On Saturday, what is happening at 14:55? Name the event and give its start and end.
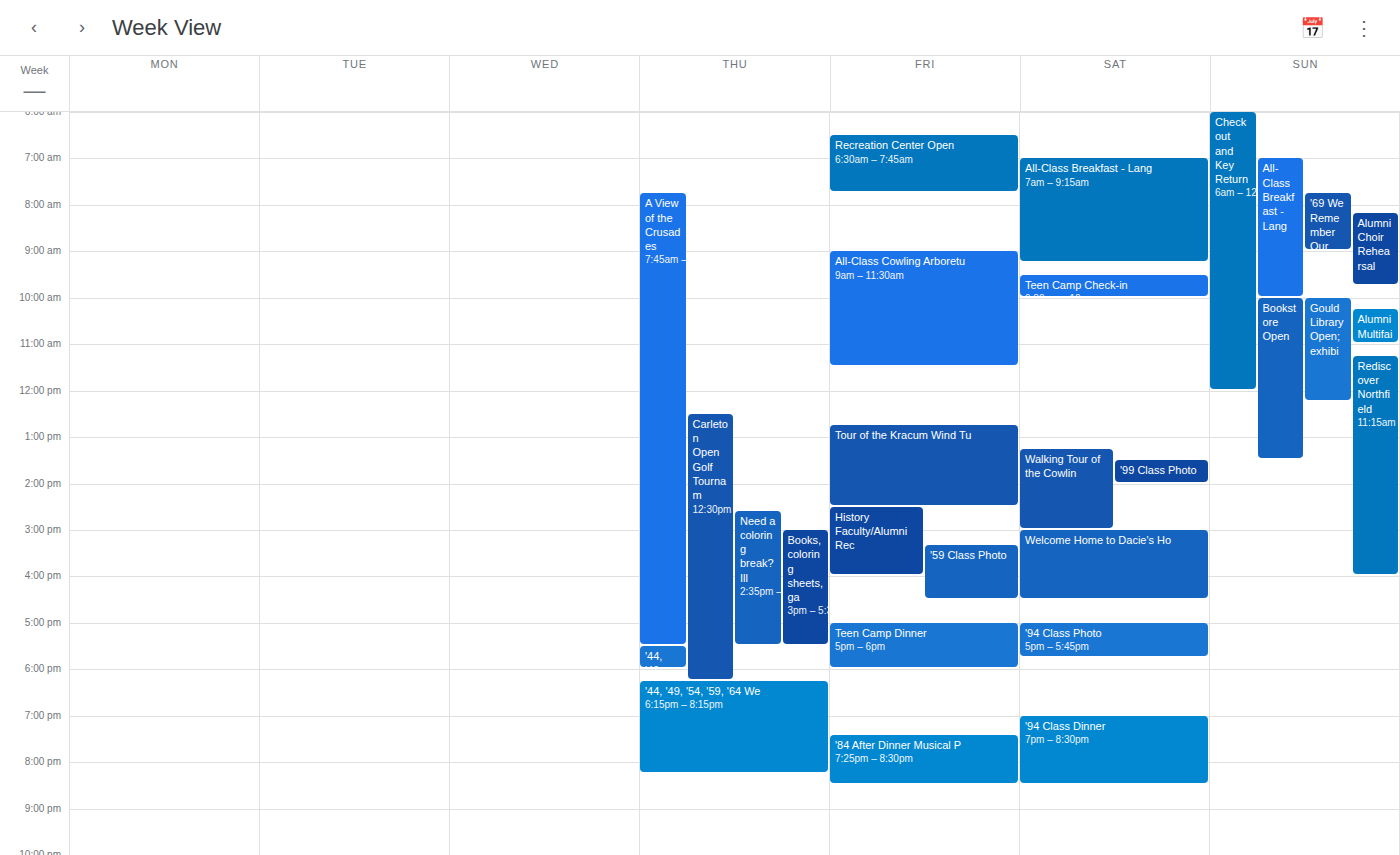
"Walking Tour of the Cowlin", 13:15 to 15:00